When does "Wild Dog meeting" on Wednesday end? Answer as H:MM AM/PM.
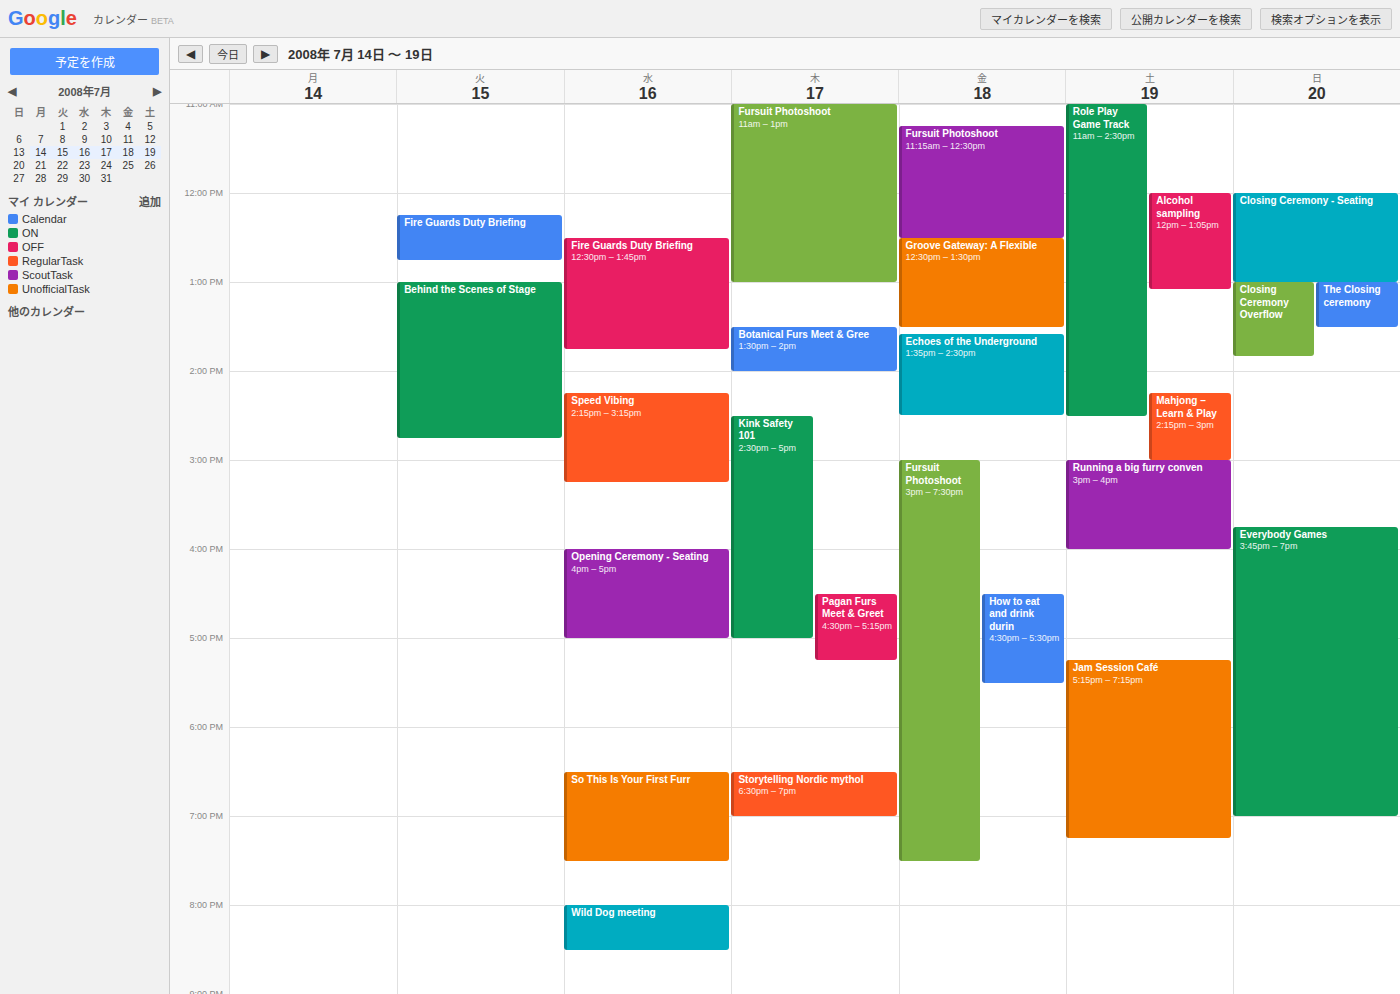
8:30 PM